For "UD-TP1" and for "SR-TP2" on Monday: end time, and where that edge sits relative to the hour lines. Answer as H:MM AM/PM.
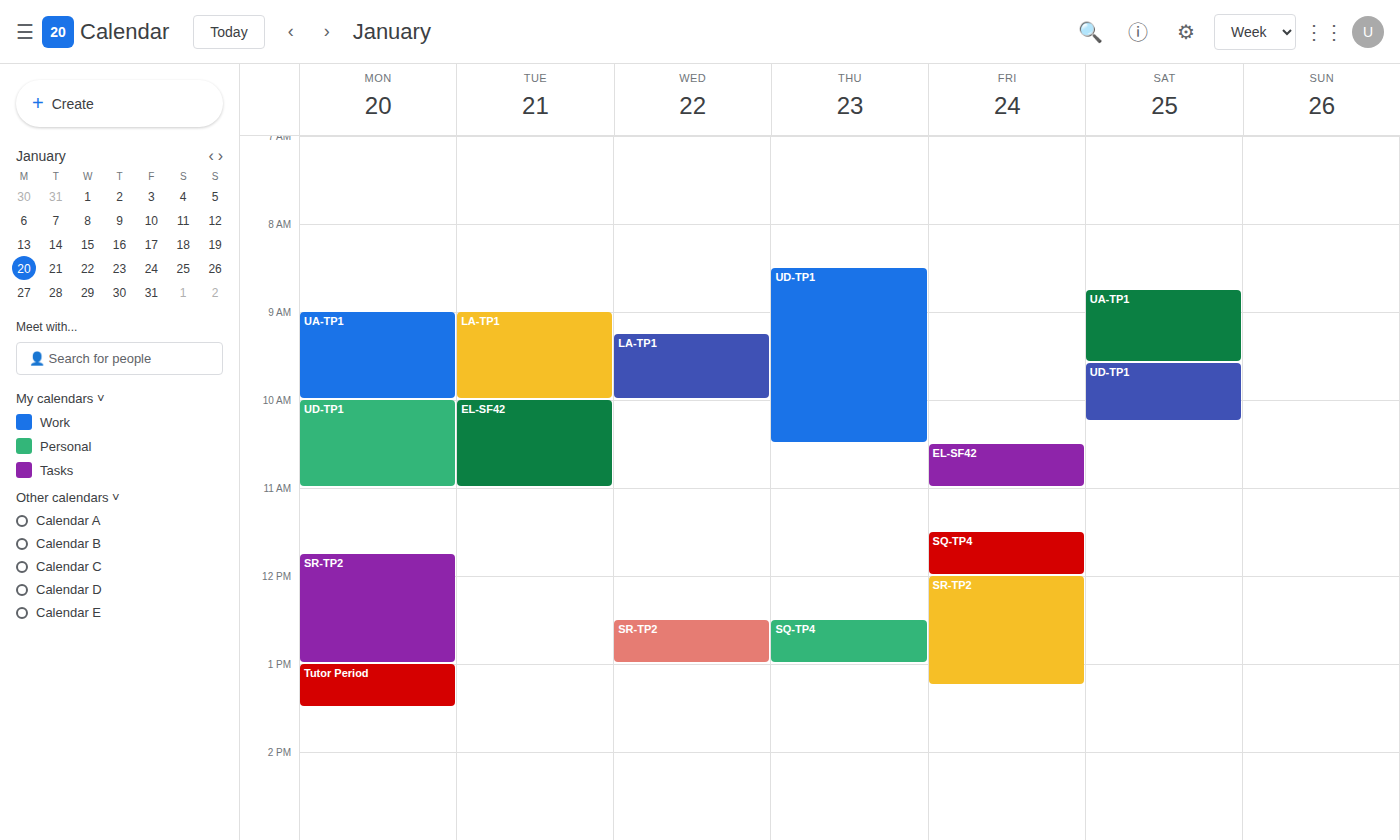
"UD-TP1": 11:00 AM, exactly on the 11 AM line. "SR-TP2": 1:00 PM, exactly on the 1 PM line.